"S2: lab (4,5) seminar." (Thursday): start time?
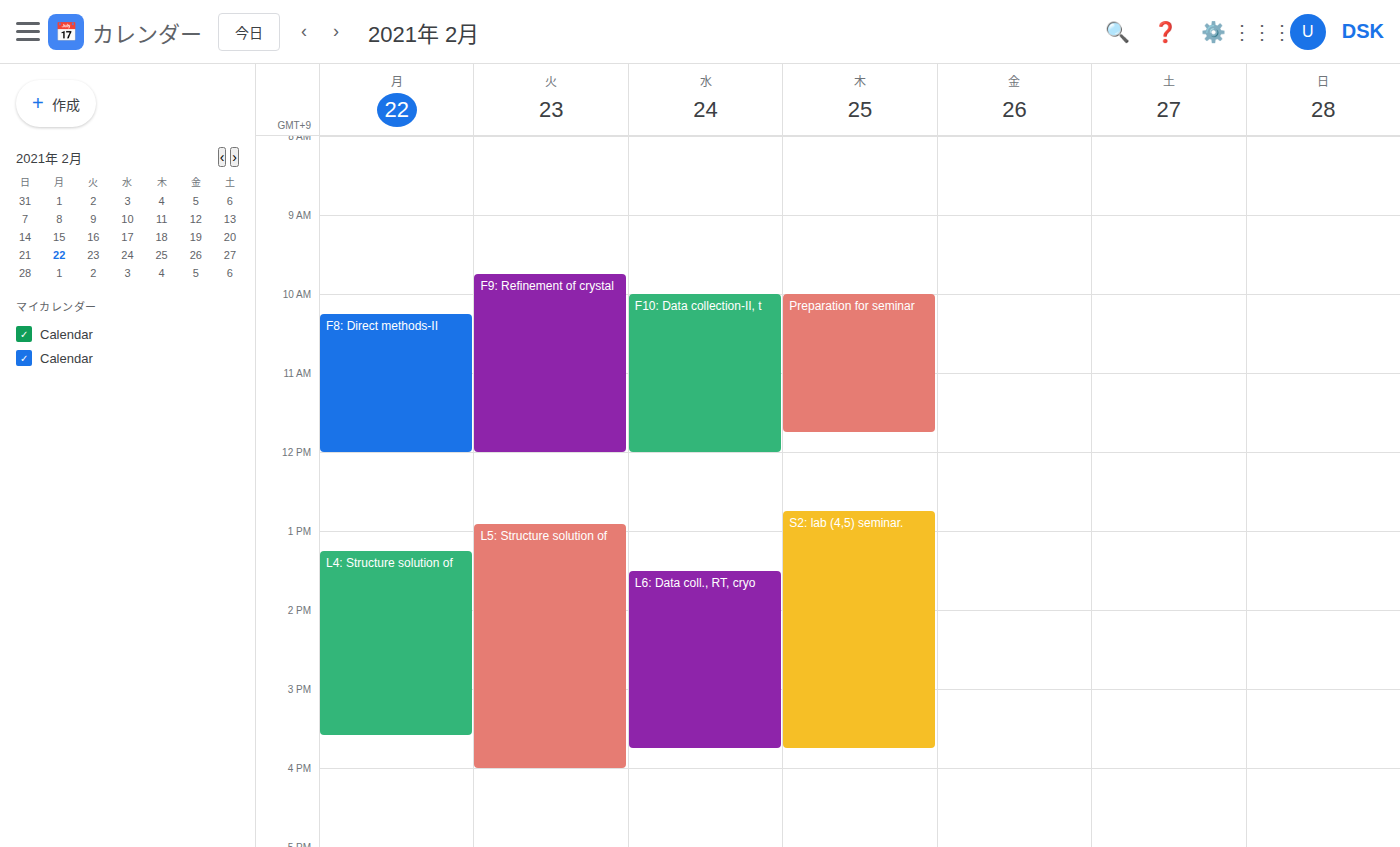
12:45 PM